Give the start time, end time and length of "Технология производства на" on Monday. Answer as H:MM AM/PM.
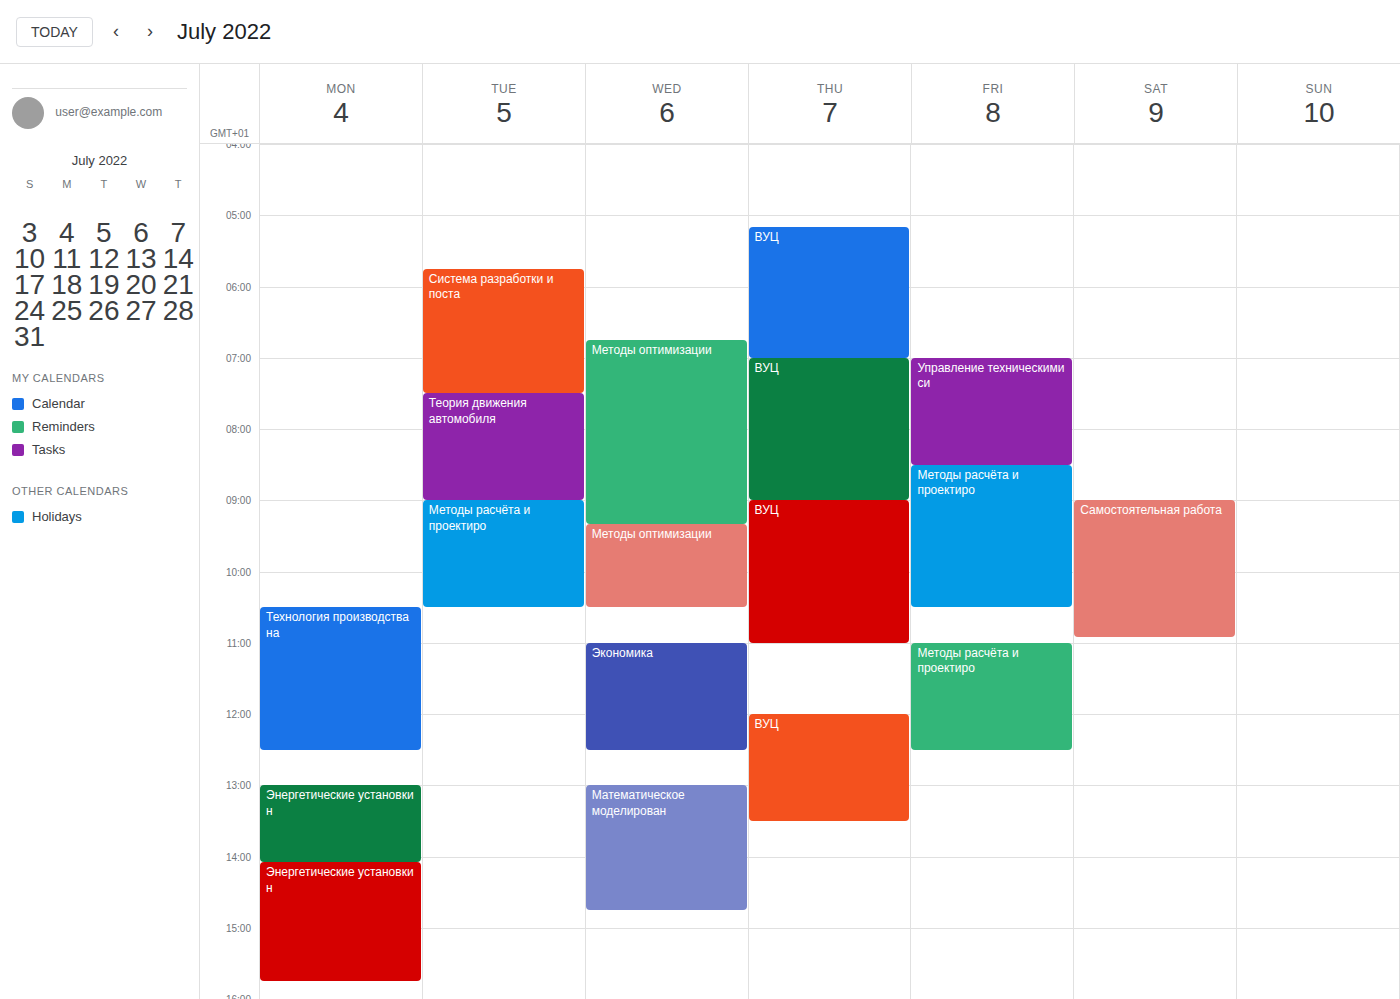
10:30 AM to 12:30 PM, 2 hours